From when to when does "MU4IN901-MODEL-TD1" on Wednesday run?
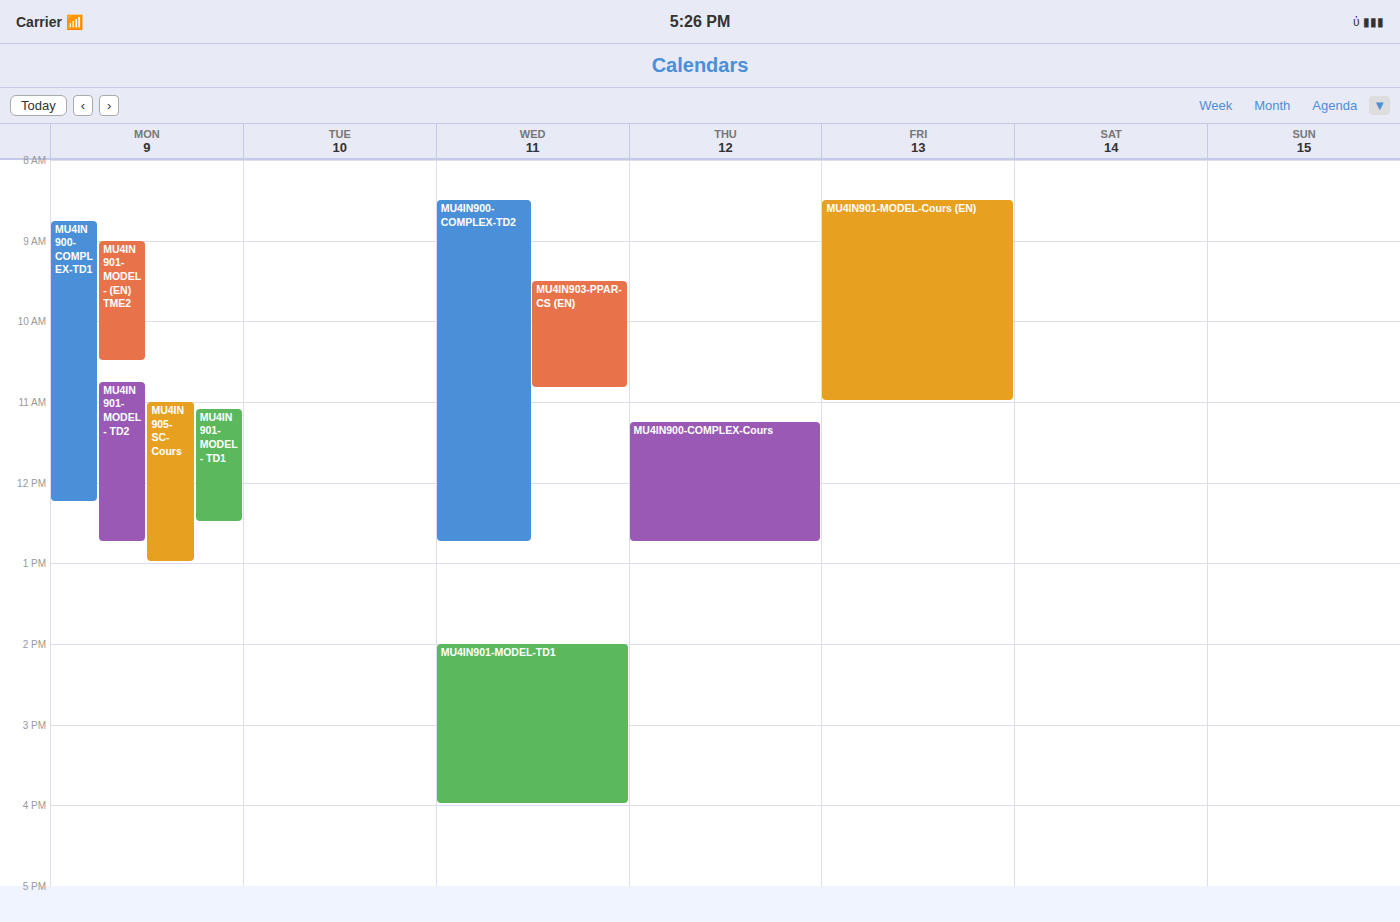
2:00 PM to 4:00 PM